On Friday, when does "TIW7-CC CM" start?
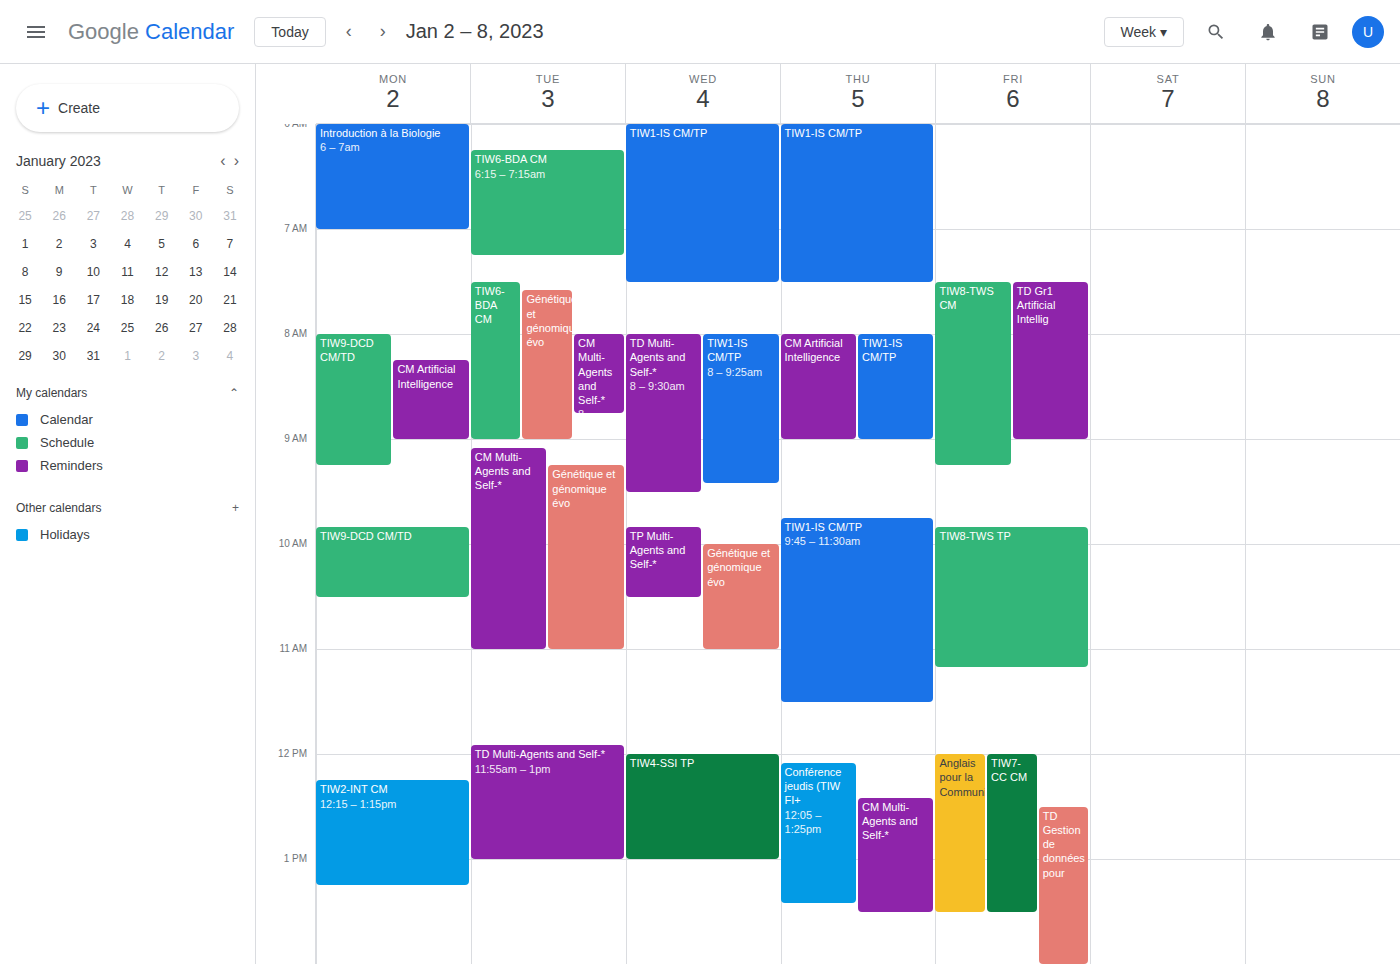
12:00 PM